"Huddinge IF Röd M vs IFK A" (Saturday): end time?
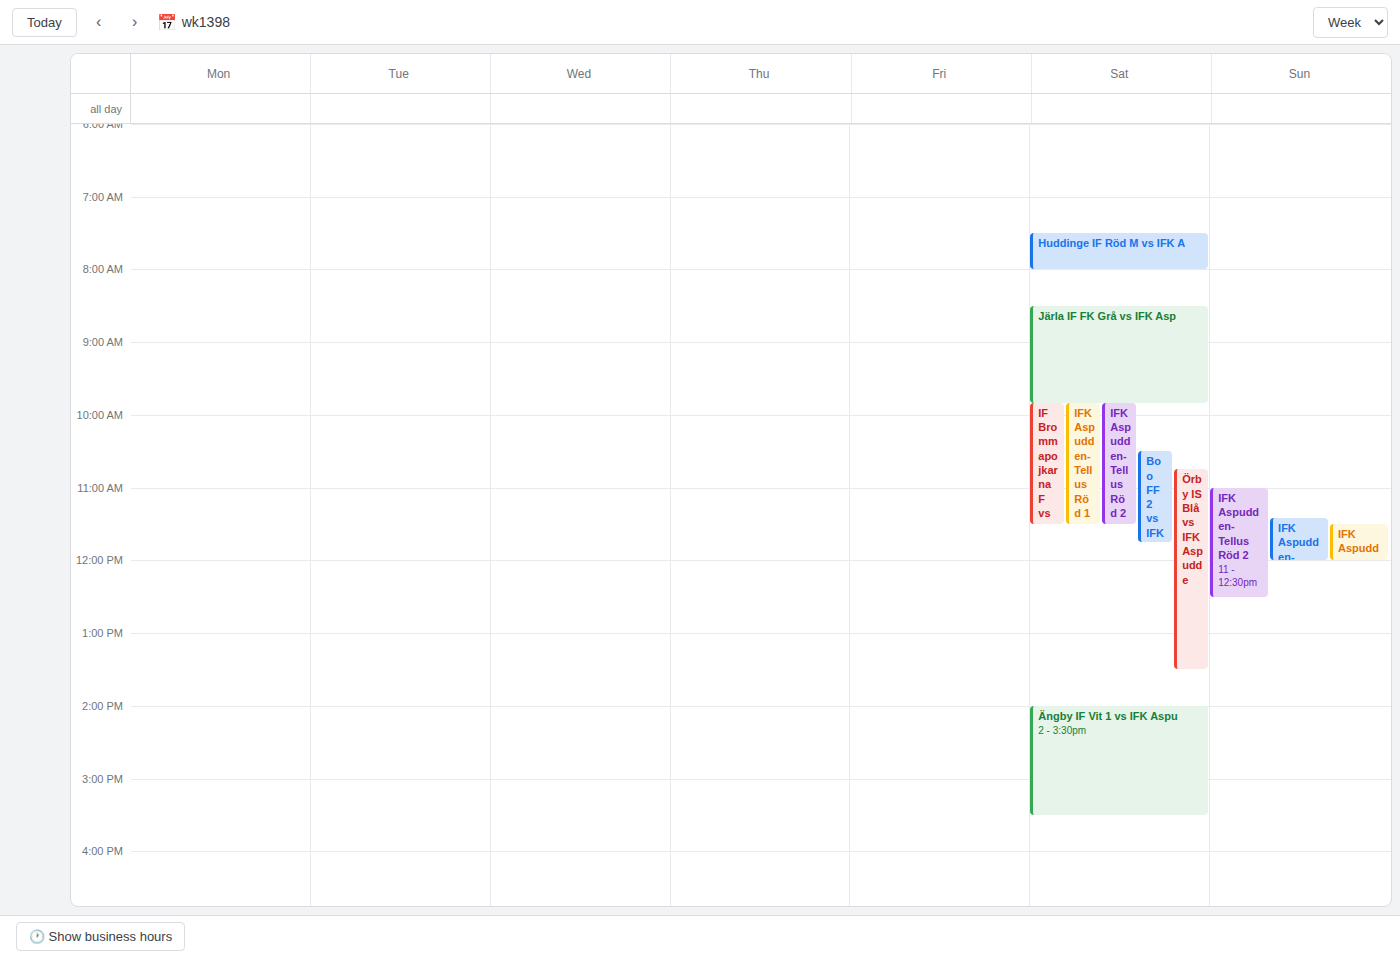
8:00 AM